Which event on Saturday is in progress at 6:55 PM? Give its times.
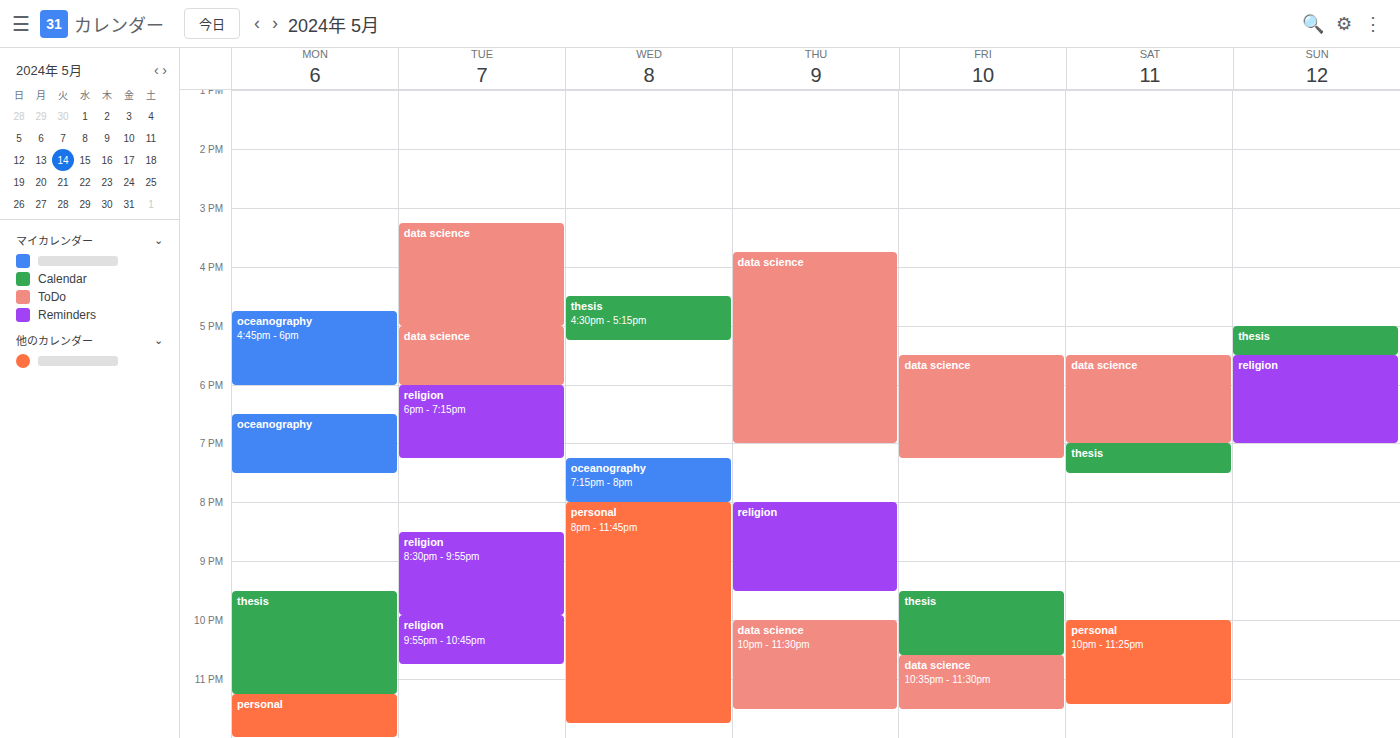
"data science", 5:30 PM to 7:00 PM